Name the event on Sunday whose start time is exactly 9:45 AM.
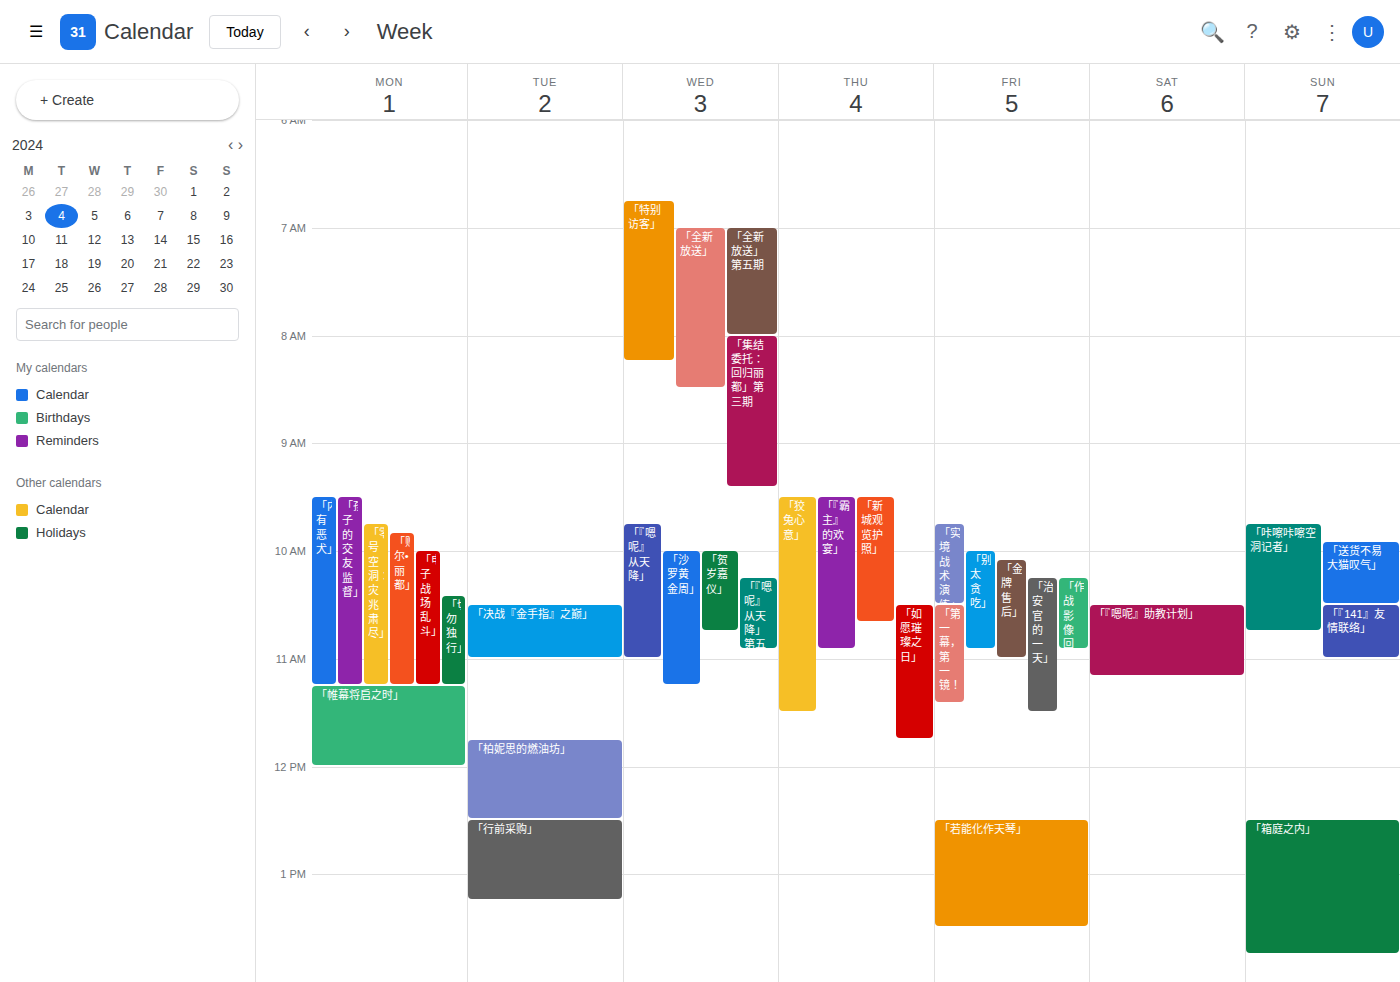
"「咔嚓咔嚓空洞记者」"